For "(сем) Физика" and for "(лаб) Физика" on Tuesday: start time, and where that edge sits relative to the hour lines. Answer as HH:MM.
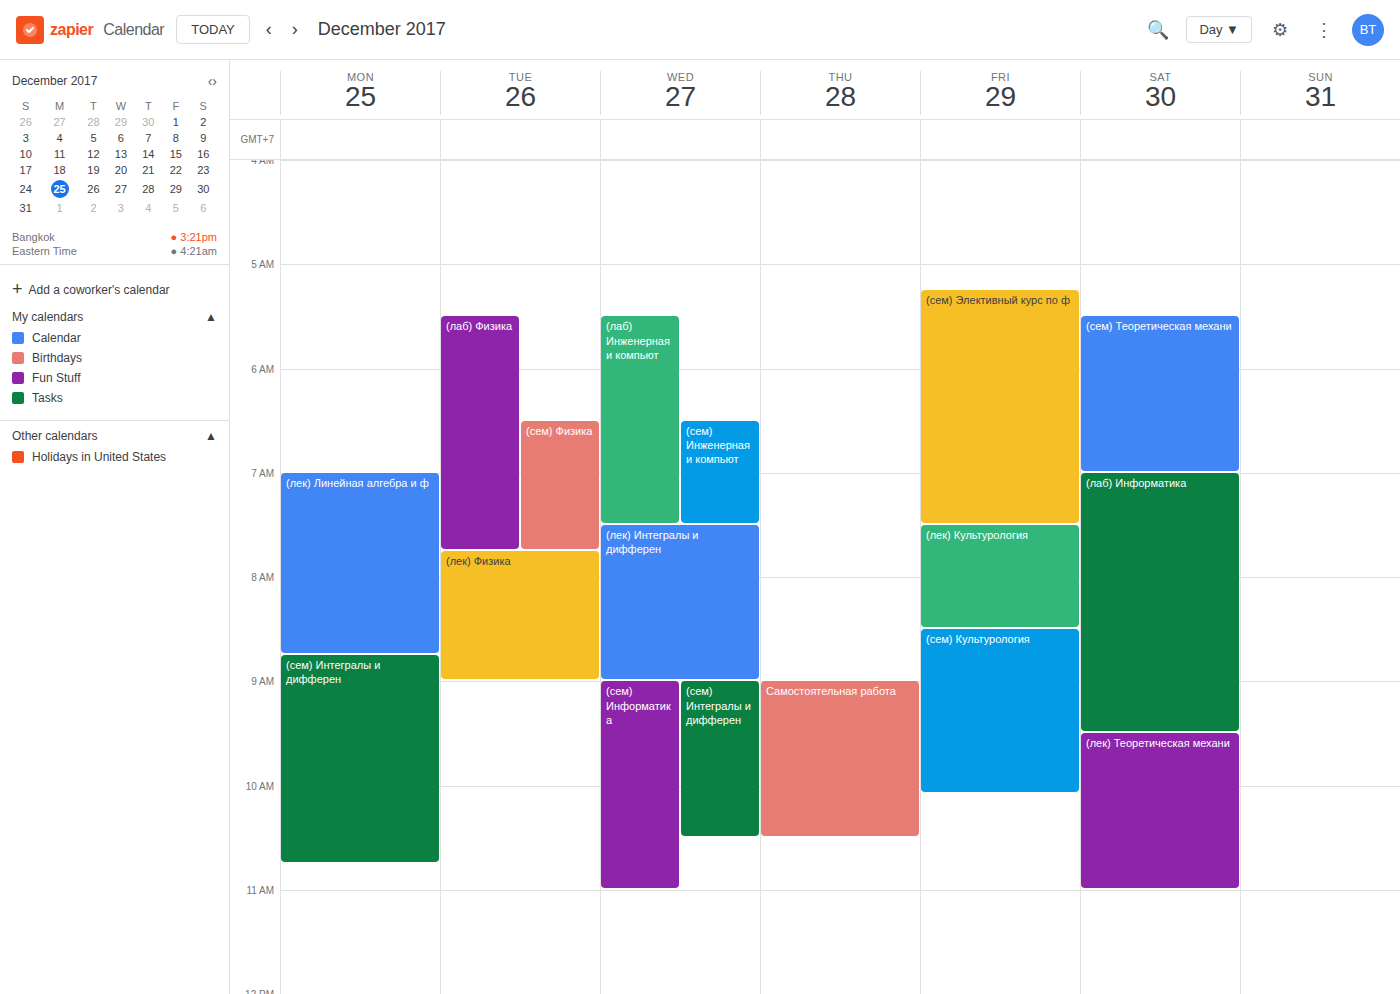
"(сем) Физика": 06:30, halfway between the 06:00 and 07:00 lines. "(лаб) Физика": 05:30, halfway between the 05:00 and 06:00 lines.